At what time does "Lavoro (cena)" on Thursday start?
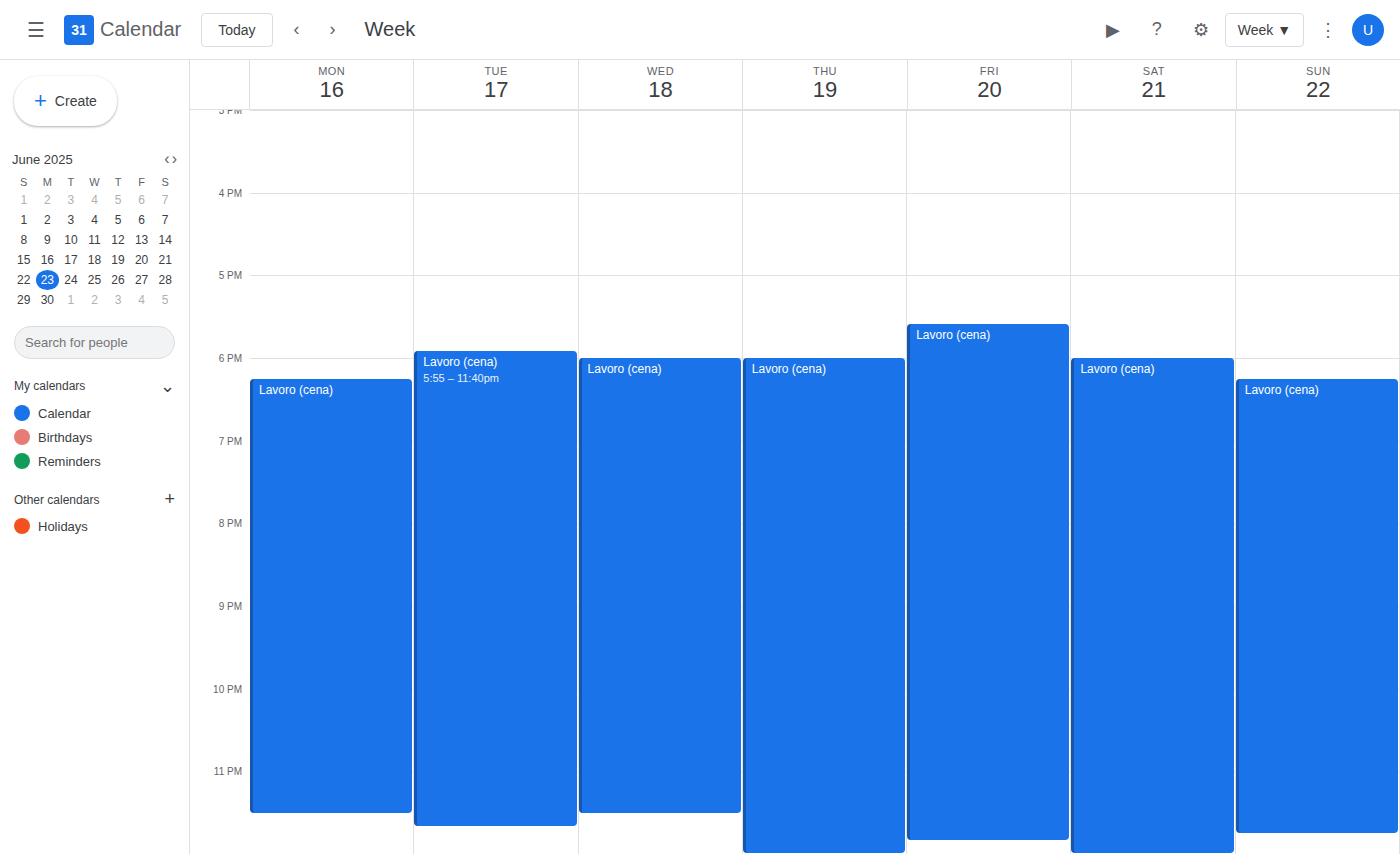
6:00 PM